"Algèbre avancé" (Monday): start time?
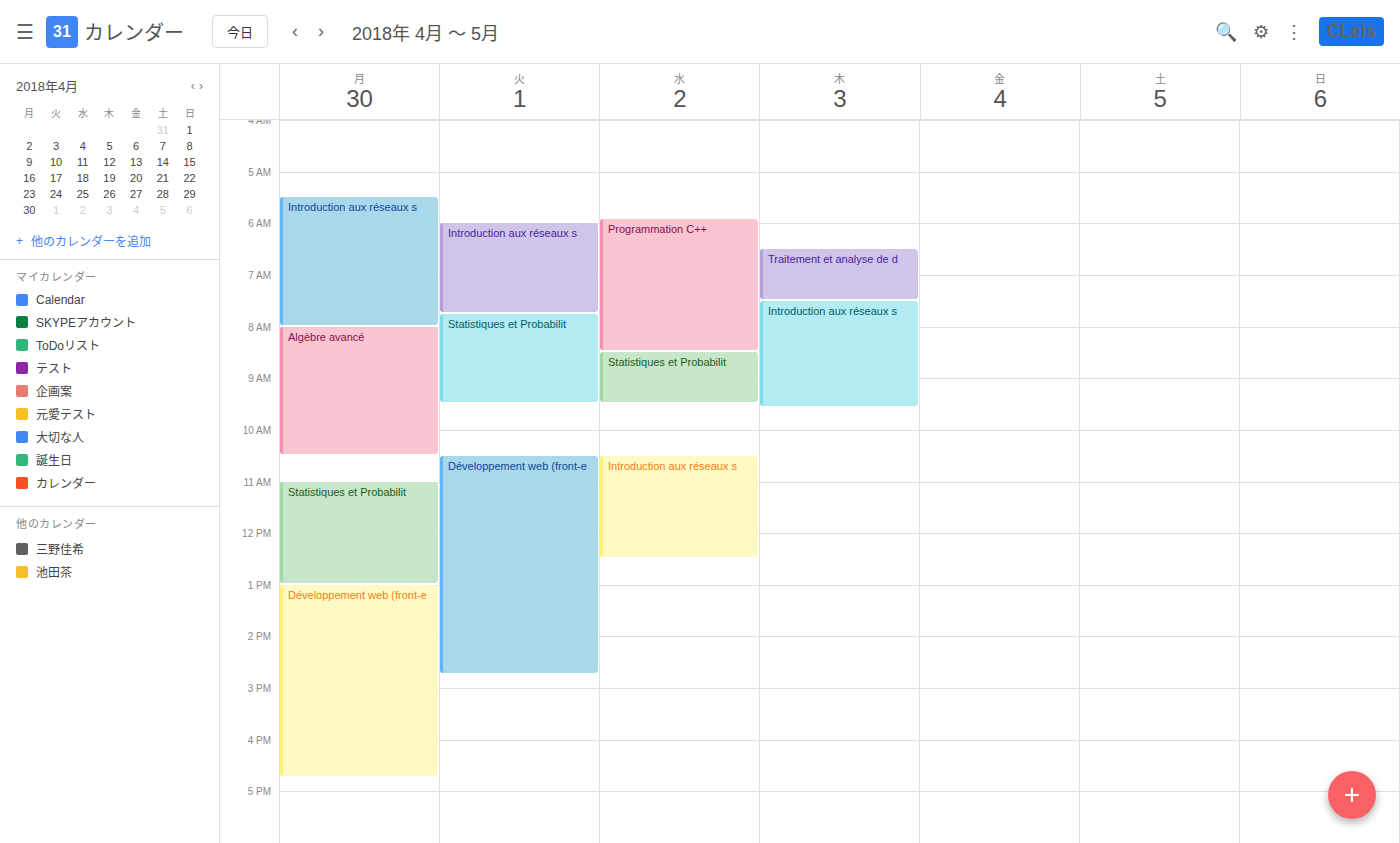
08:00